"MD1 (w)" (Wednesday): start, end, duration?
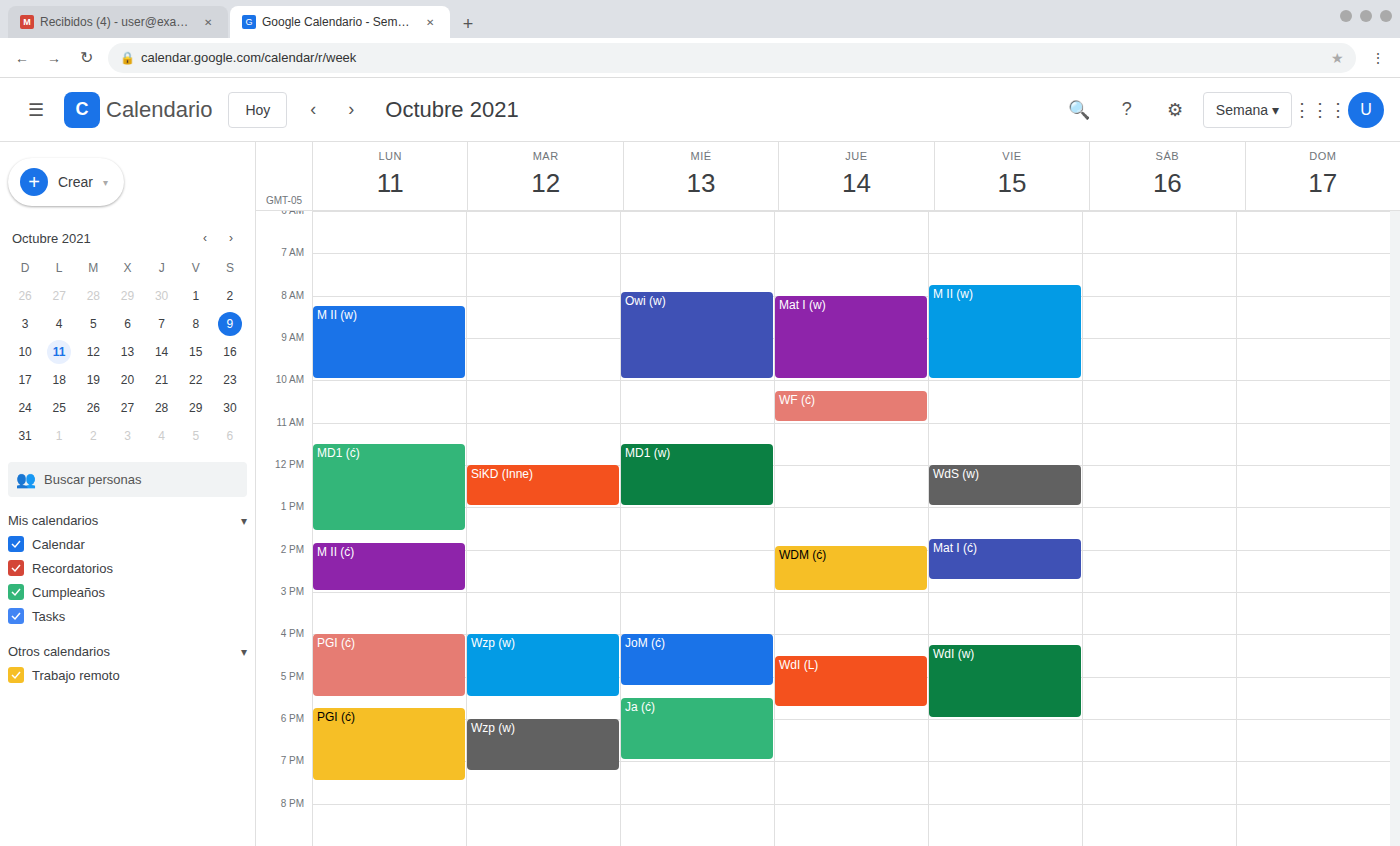
11:30 AM to 1:00 PM, 1 hour 30 minutes